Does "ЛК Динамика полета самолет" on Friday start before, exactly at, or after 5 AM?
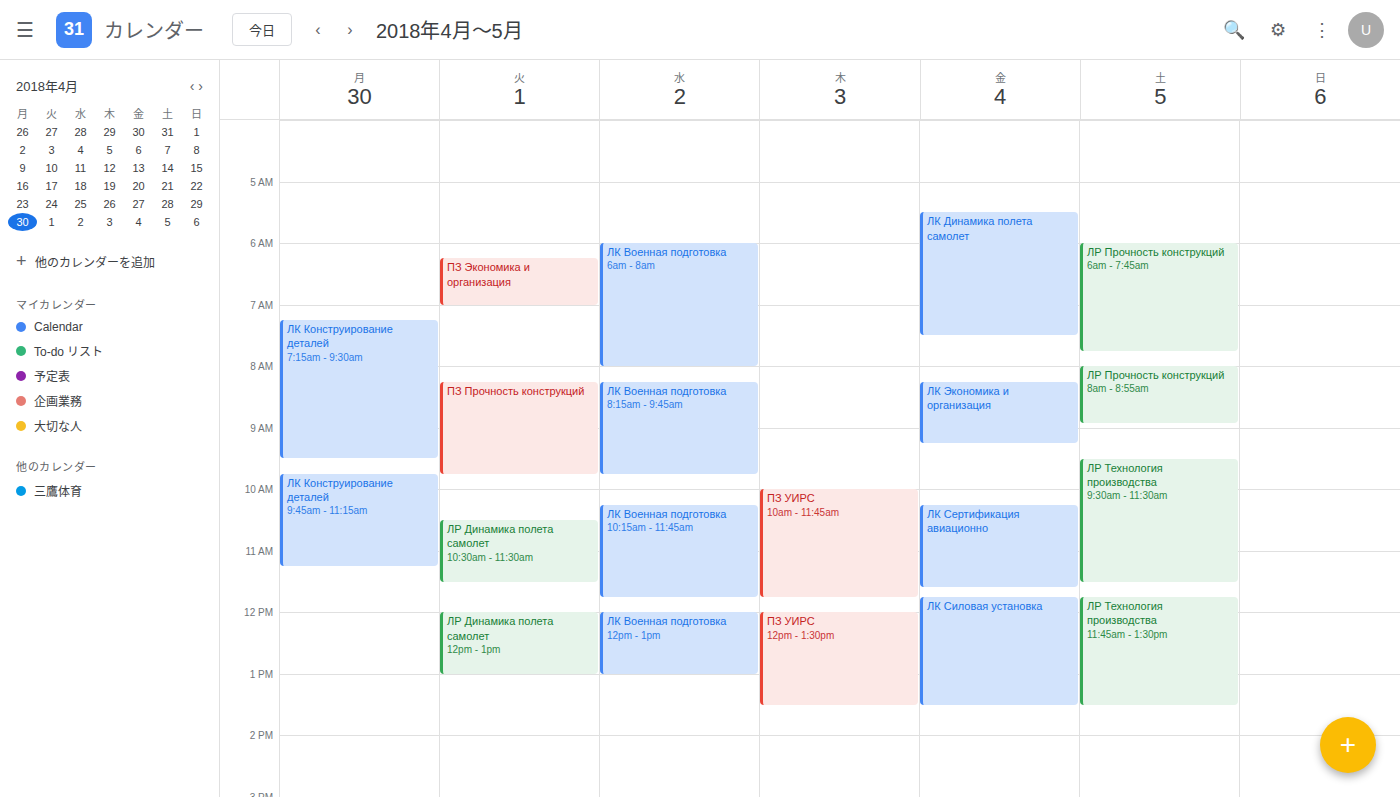
5:30 AM -- after 5 AM, 30 minutes below the 5 AM line.